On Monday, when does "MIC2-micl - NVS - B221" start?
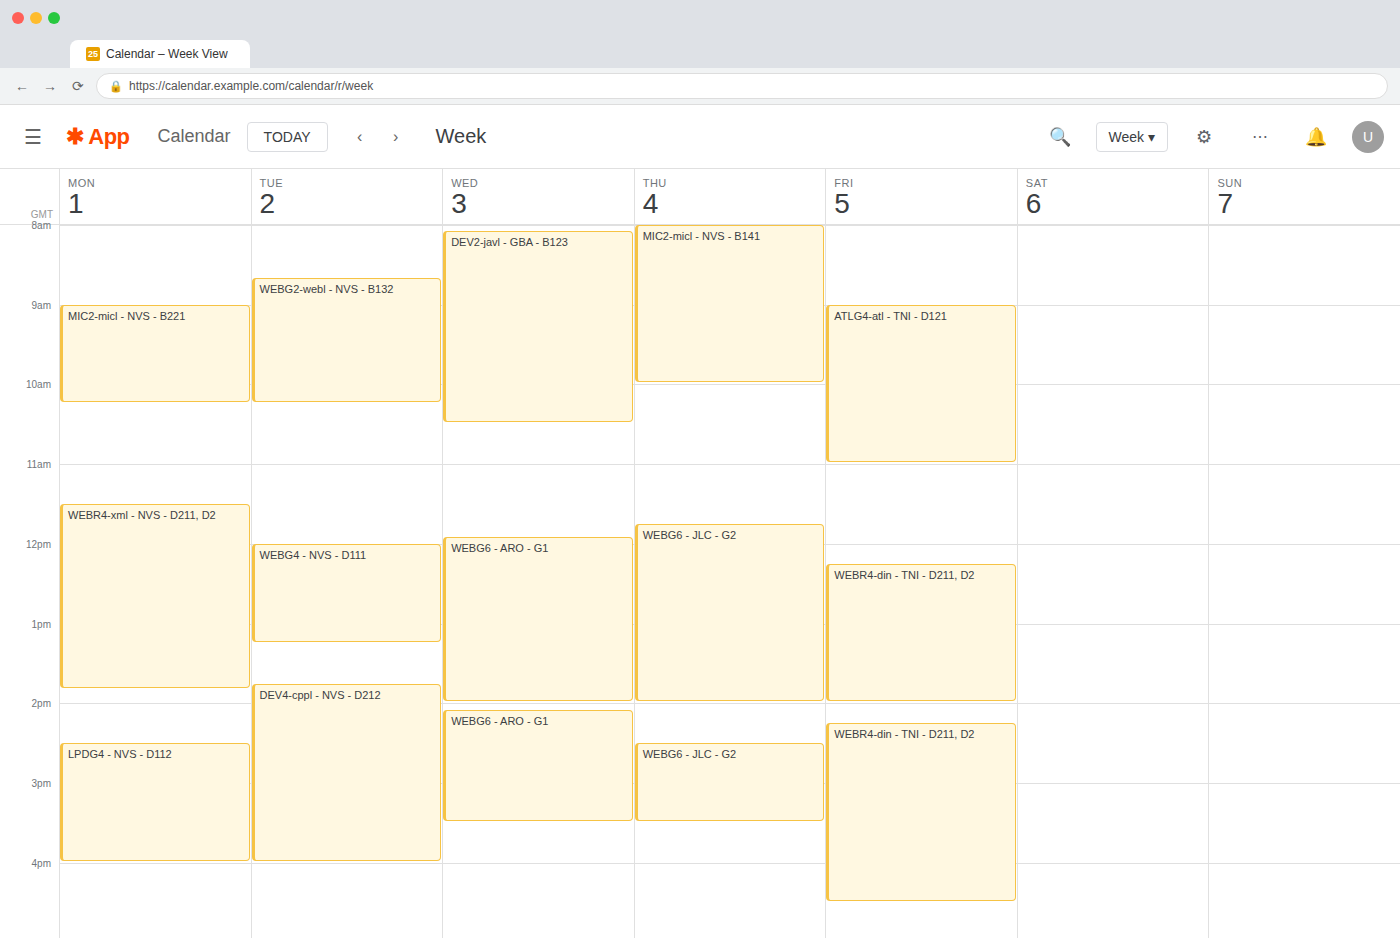
9:00 AM